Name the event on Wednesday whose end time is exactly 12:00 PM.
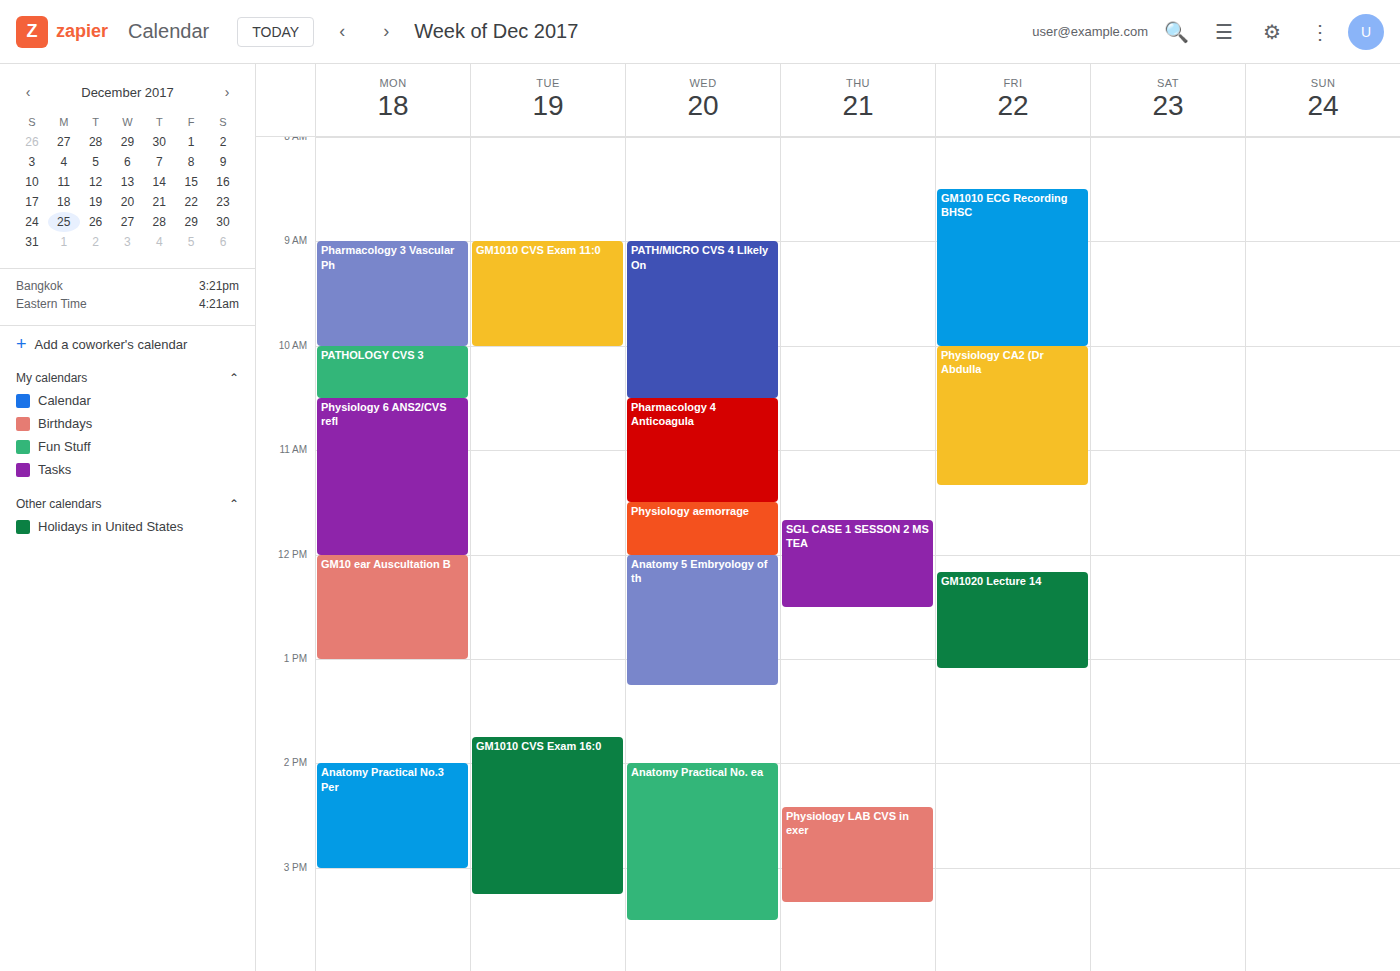
"Physiology aemorrage"